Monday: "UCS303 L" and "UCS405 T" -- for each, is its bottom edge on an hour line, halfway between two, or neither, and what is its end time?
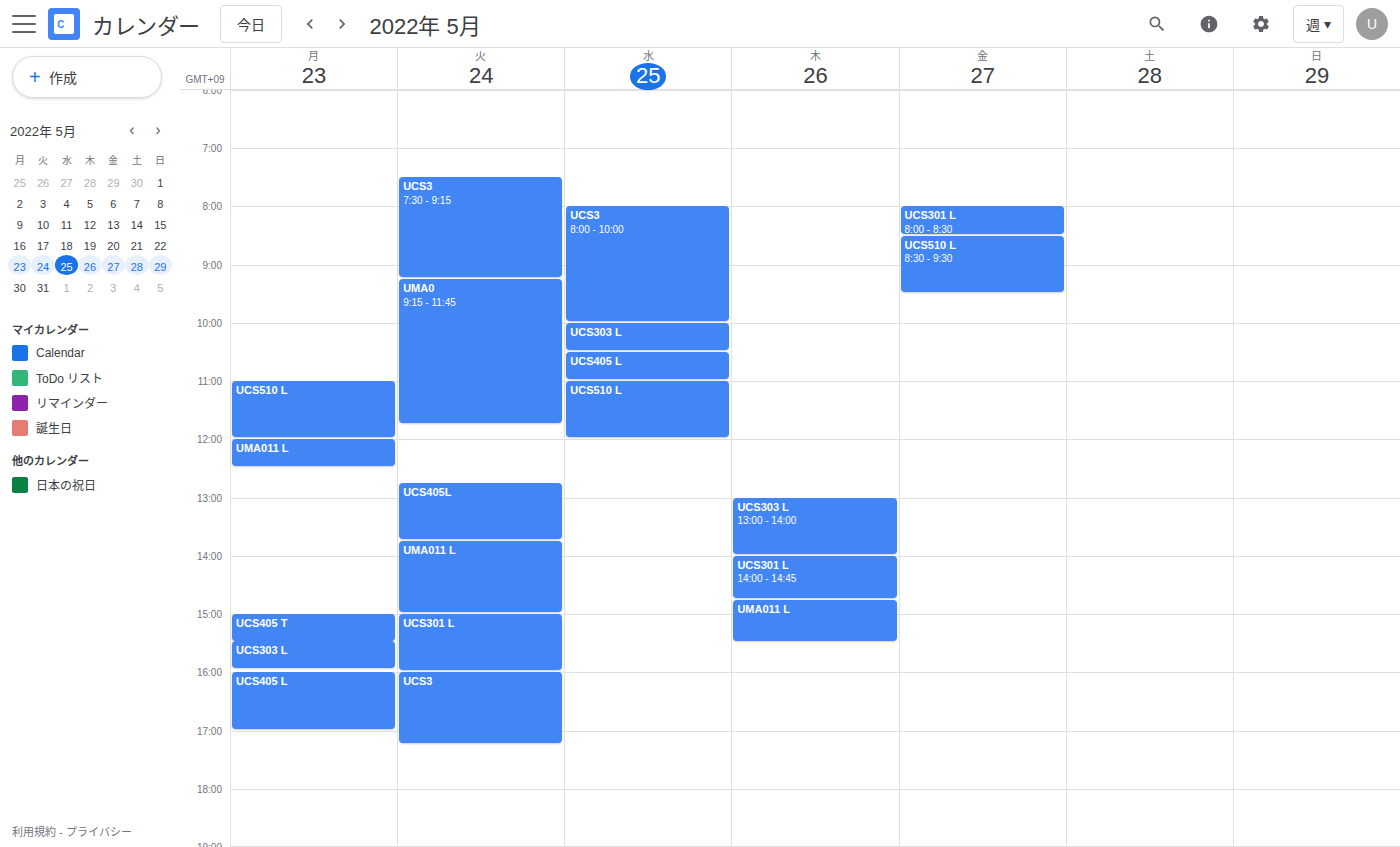
"UCS303 L": 4:00 PM, exactly on the 4 PM line. "UCS405 T": 3:30 PM, halfway between the 3 PM and 4 PM lines.